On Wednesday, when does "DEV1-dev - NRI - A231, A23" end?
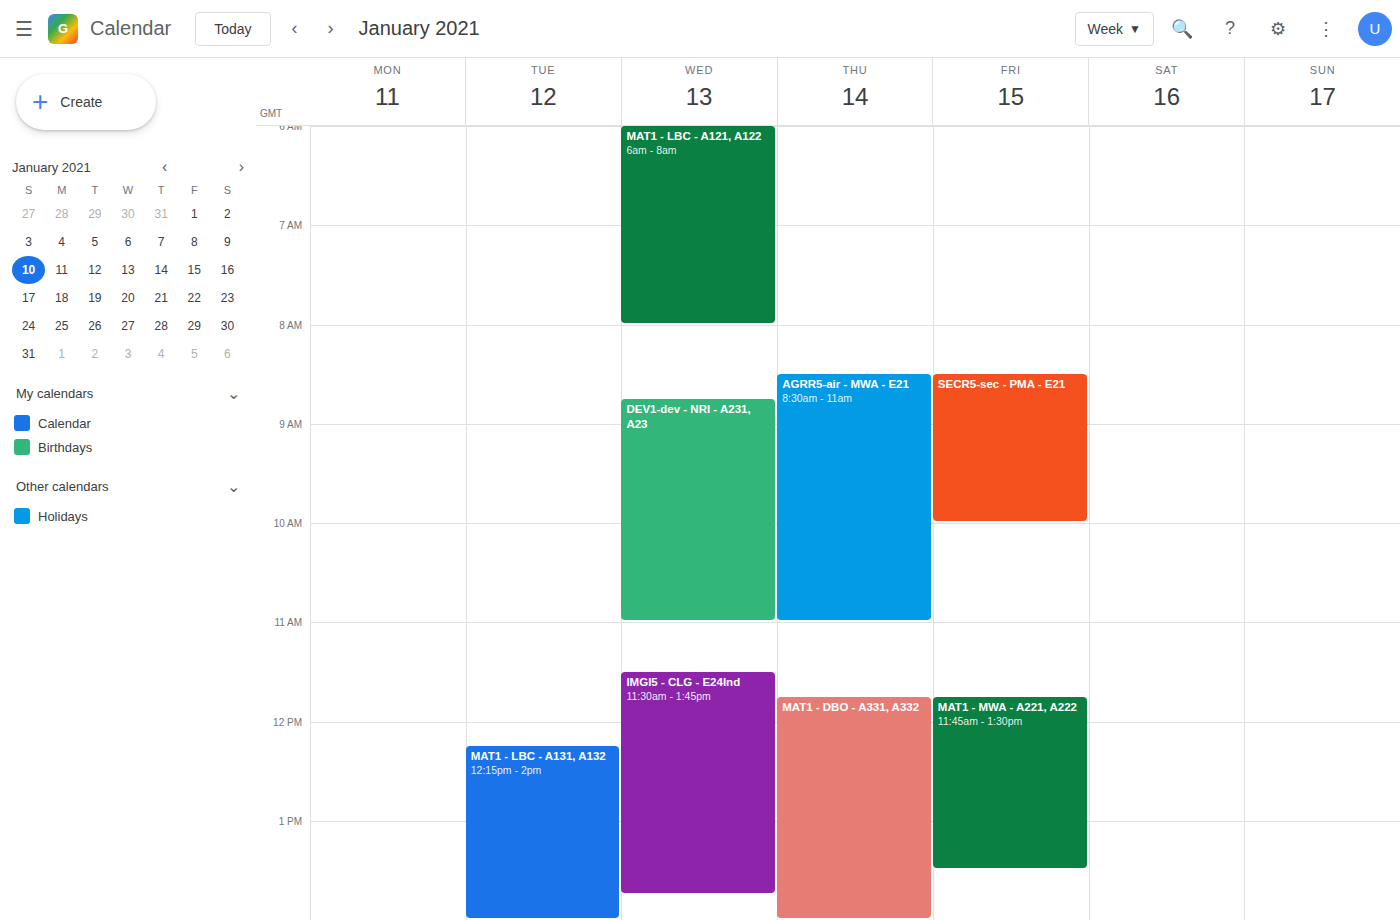
11:00